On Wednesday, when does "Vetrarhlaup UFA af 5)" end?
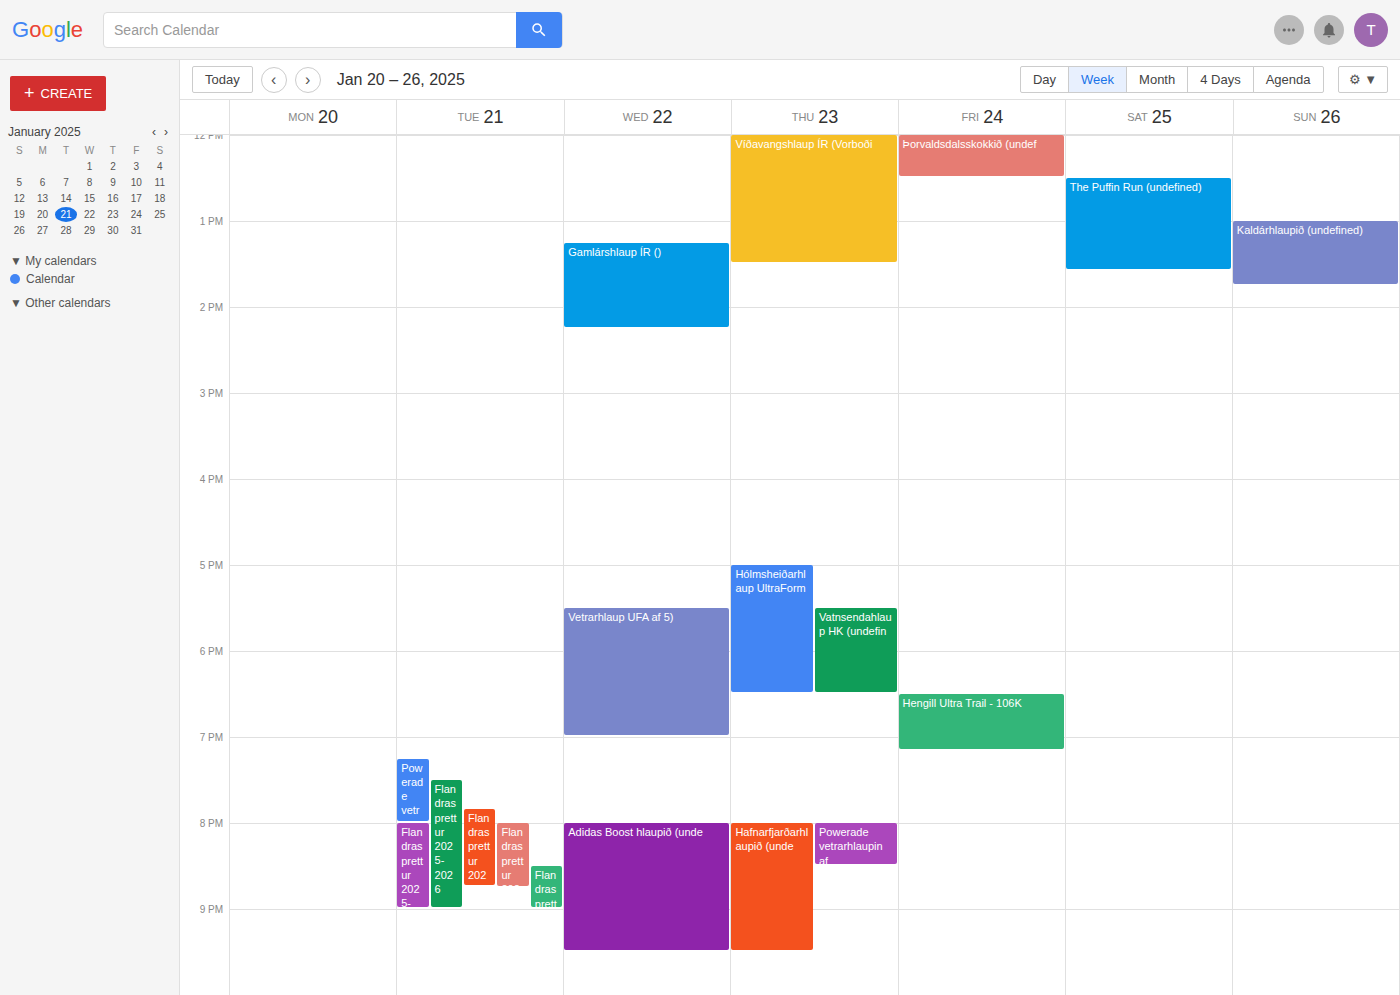
7:00 PM